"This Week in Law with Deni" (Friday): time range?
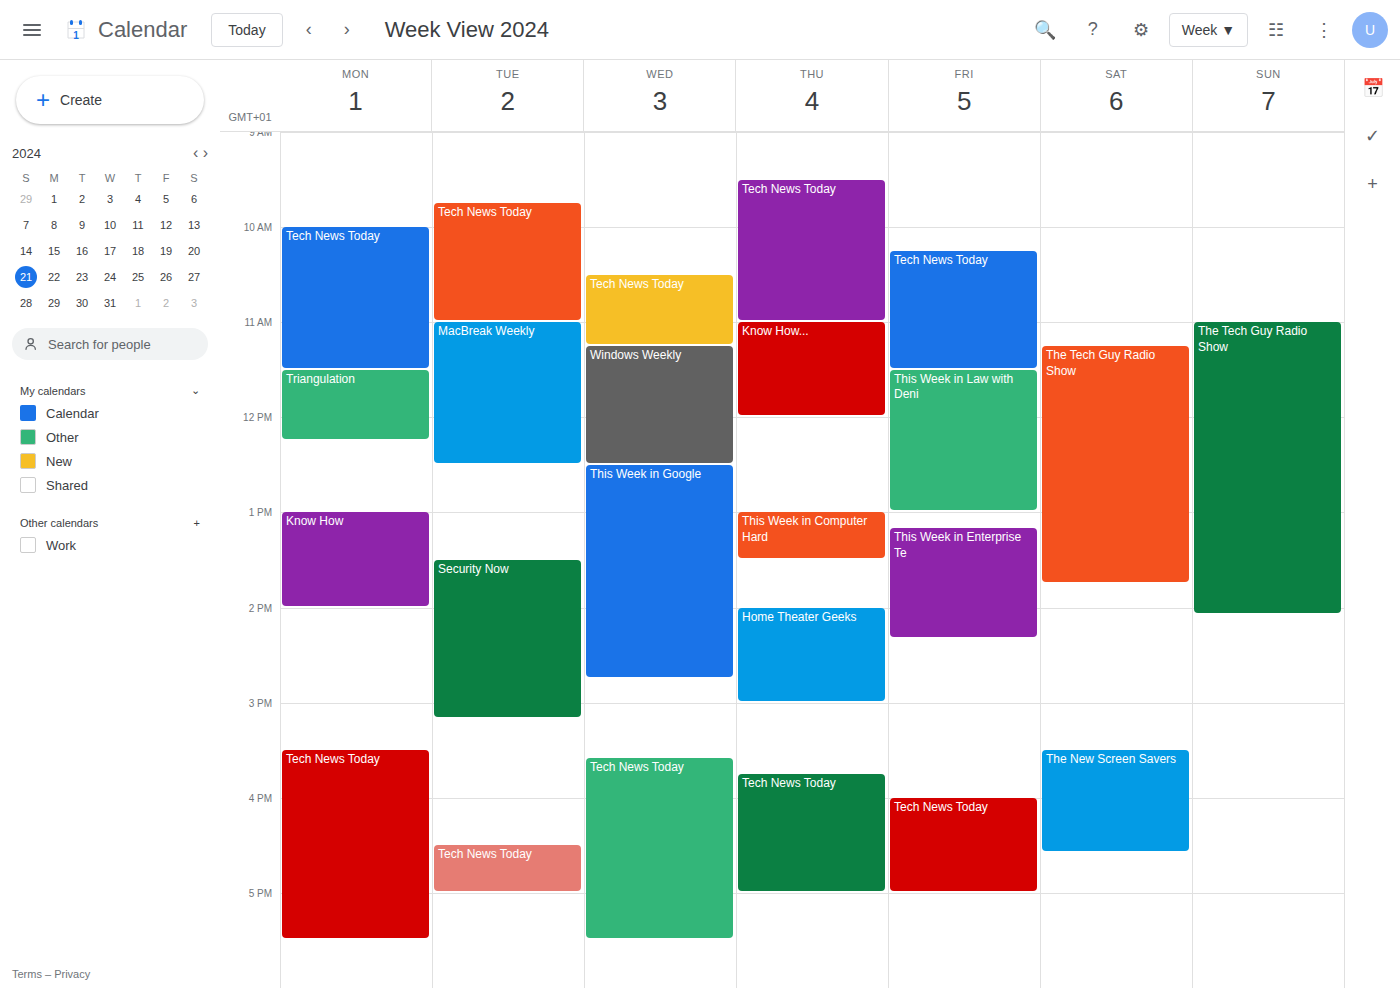
11:30 AM to 1:00 PM